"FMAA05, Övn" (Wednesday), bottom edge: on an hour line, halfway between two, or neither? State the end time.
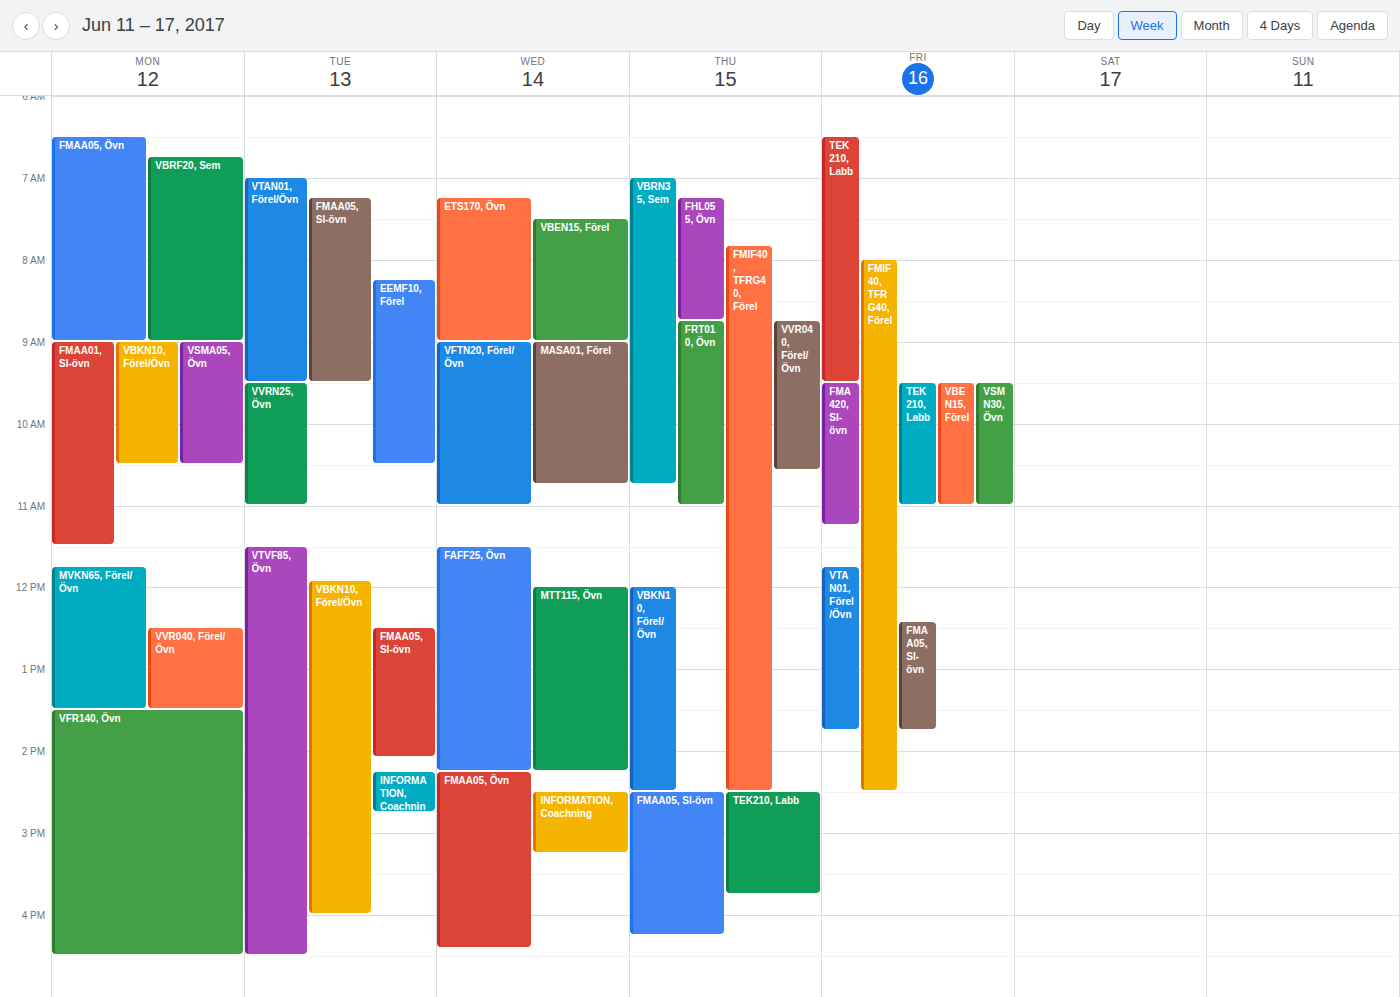
4:25 PM -- neither: 25 minutes below the 4 PM line and 35 minutes above the 5 PM line.